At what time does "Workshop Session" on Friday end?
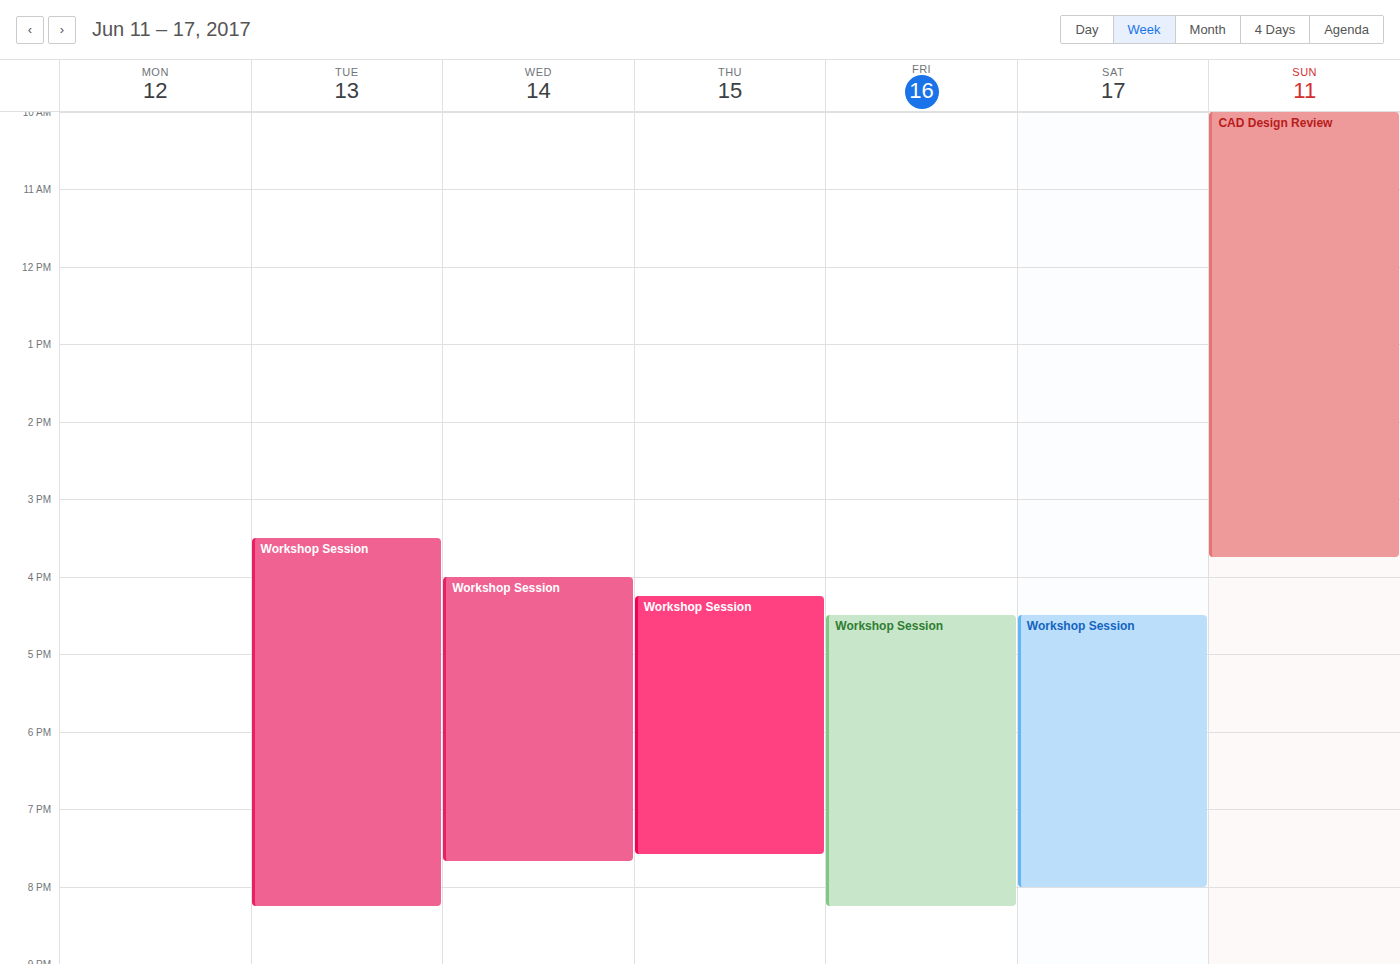
8:15 PM